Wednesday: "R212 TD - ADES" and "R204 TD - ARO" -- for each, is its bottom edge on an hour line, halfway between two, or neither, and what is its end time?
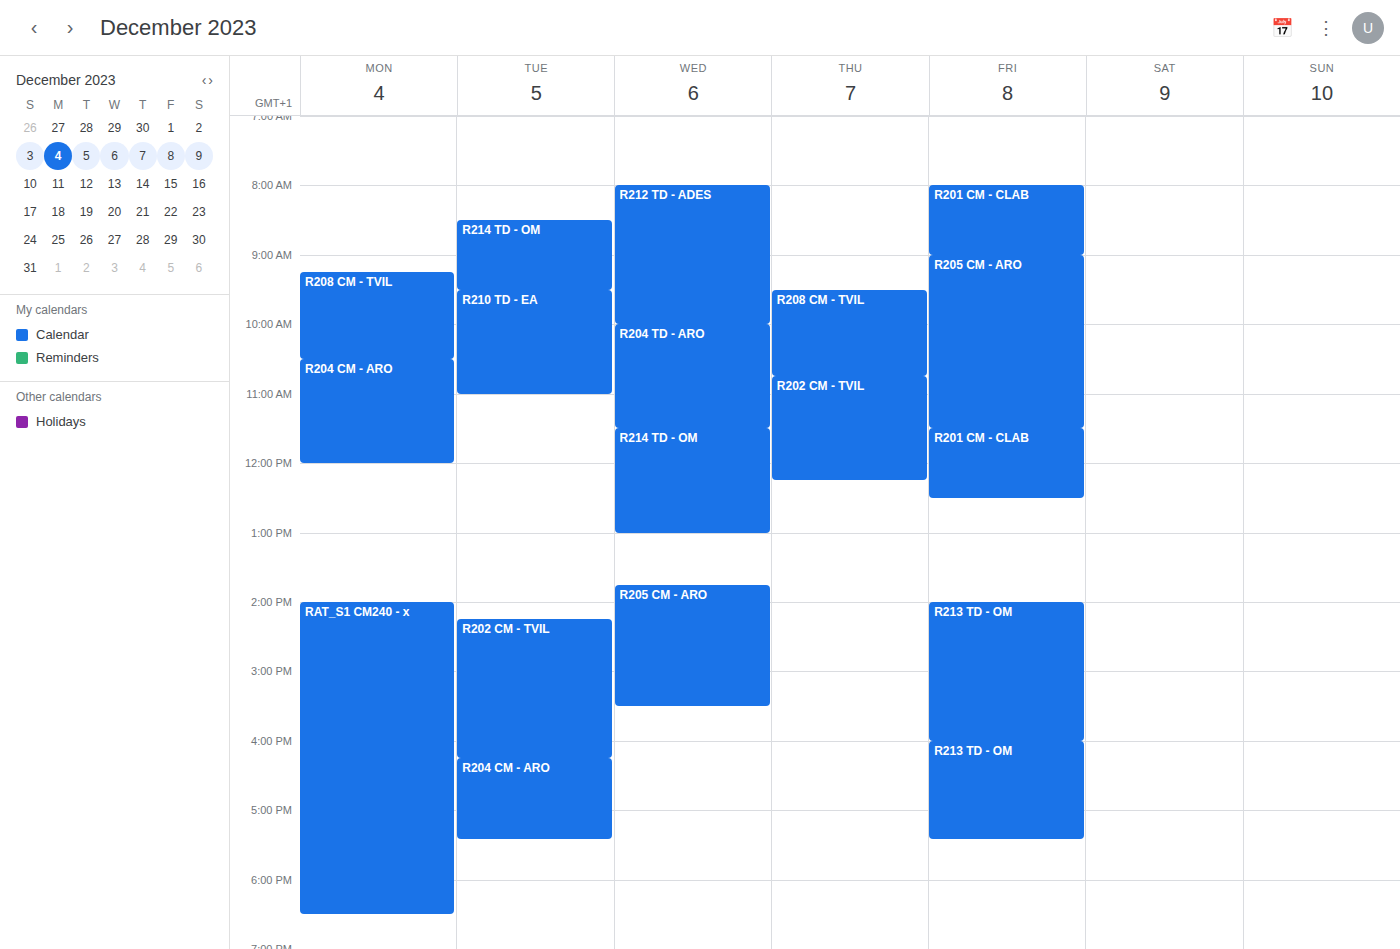
"R212 TD - ADES": 10:00 AM, exactly on the 10 AM line. "R204 TD - ARO": 11:30 AM, halfway between the 11 AM and 12 PM lines.